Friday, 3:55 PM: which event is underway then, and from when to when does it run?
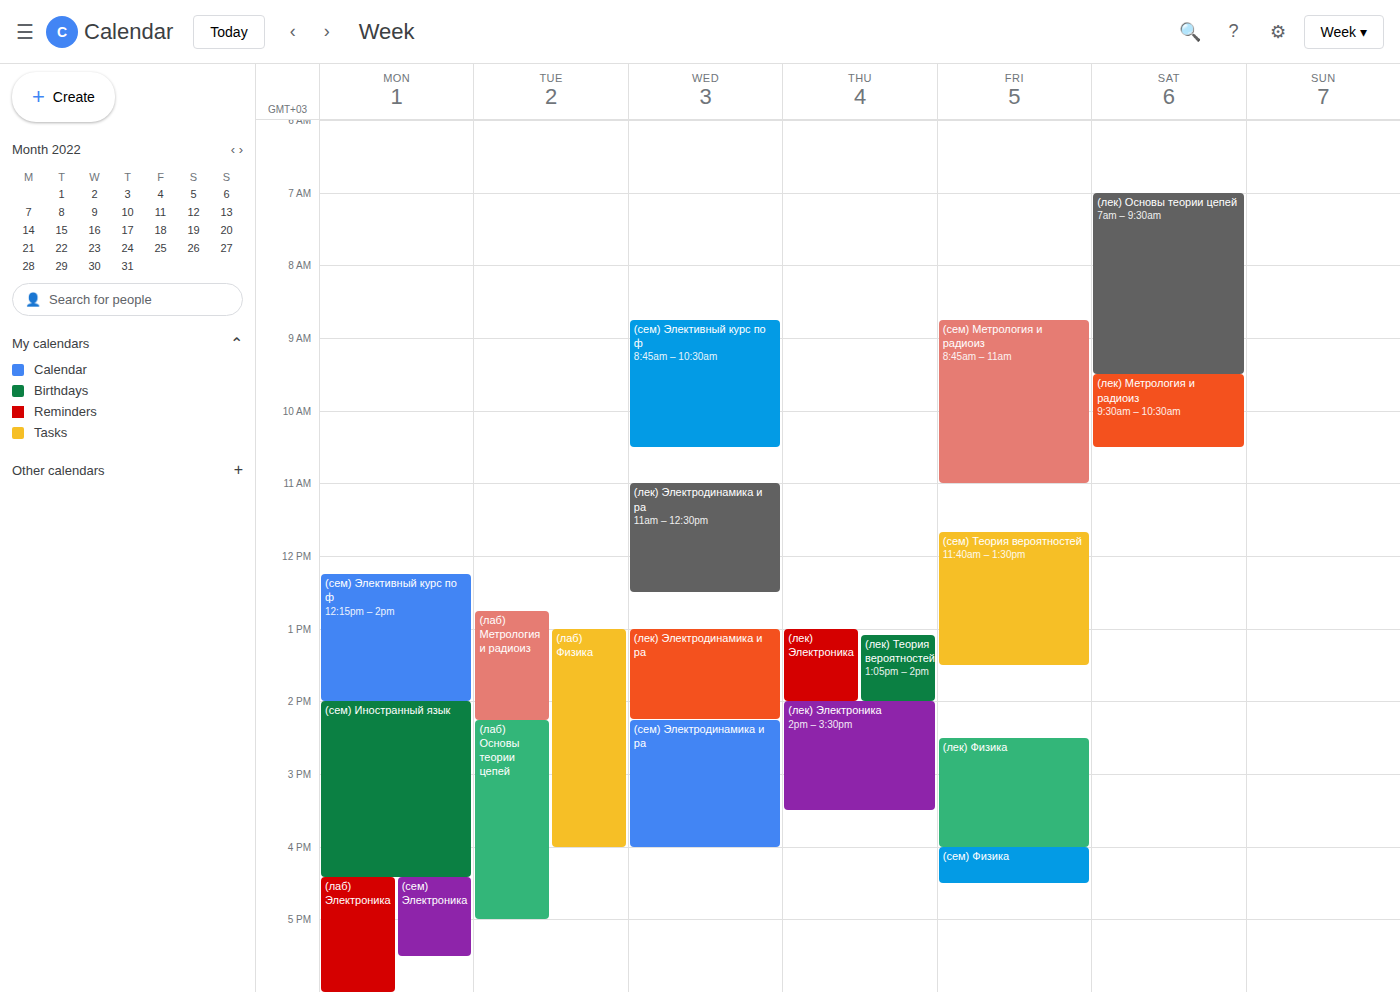
"(лек) Физика", 2:30 PM to 4:00 PM